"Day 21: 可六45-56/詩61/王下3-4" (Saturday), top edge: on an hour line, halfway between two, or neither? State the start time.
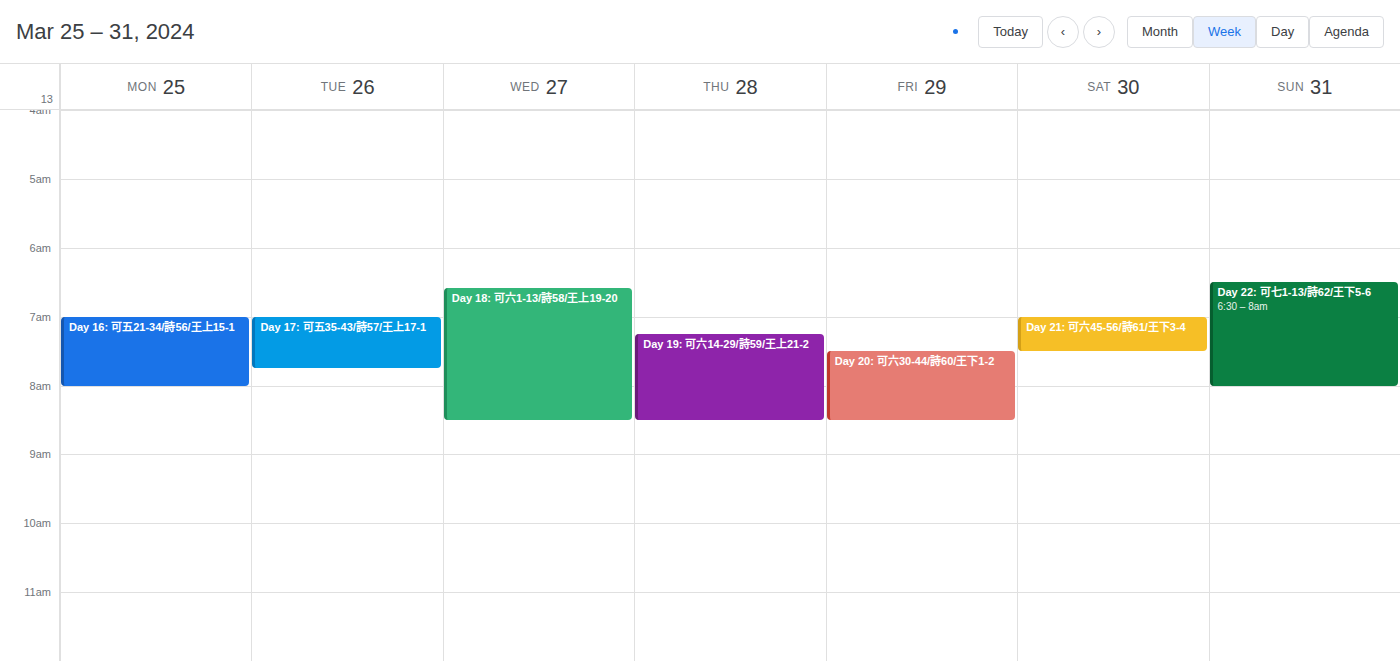
7:00 AM -- exactly on the 7 AM line.